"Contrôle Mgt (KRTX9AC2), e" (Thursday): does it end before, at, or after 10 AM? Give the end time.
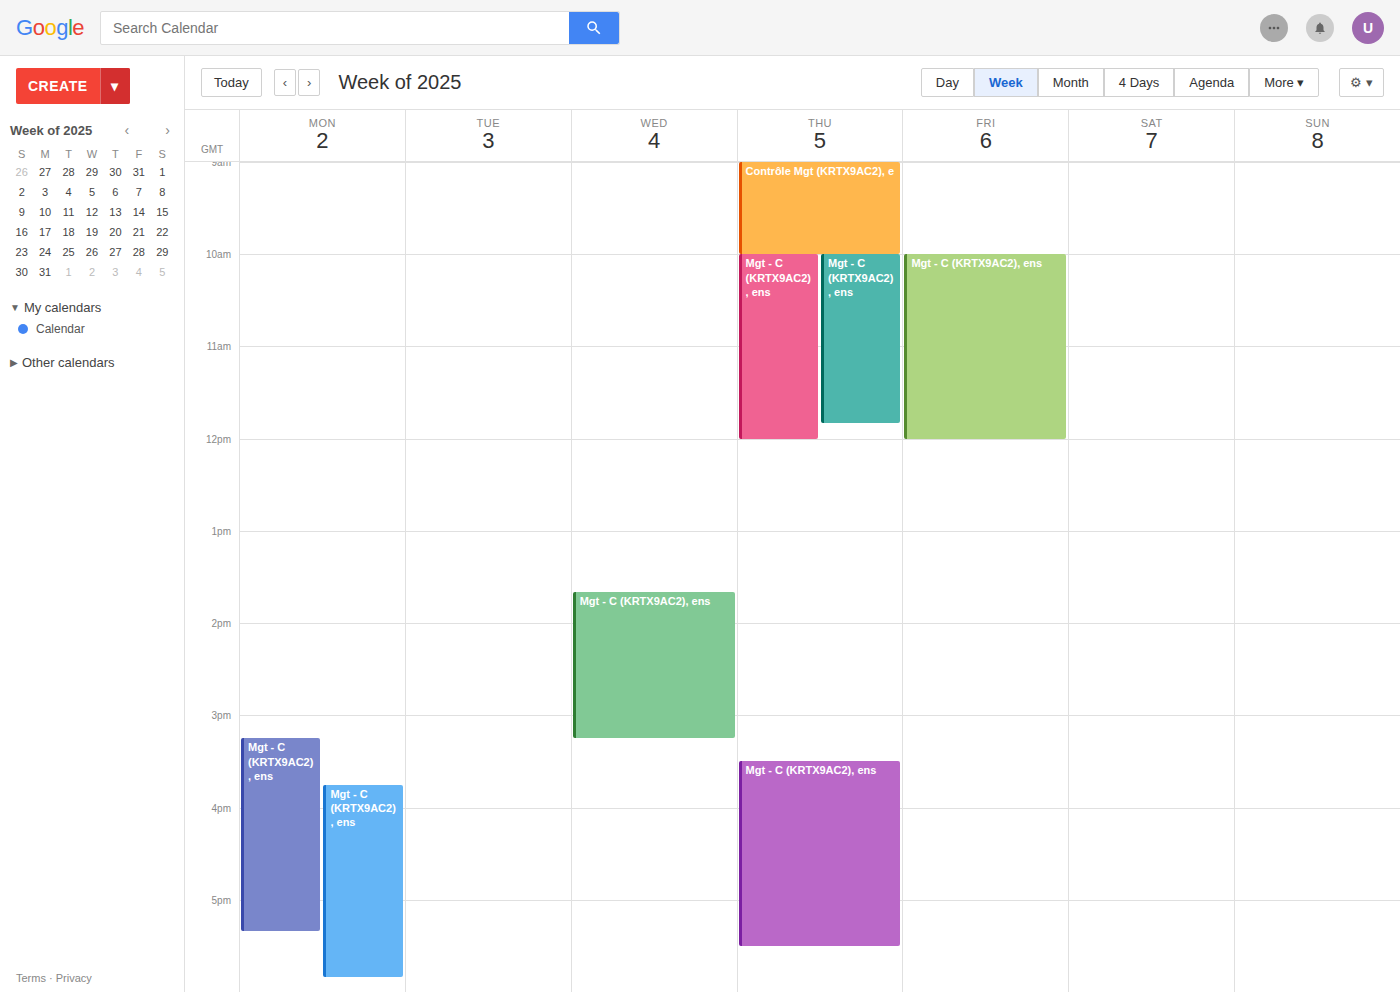
10:00 AM -- exactly at 10 AM, on the 10 AM line.